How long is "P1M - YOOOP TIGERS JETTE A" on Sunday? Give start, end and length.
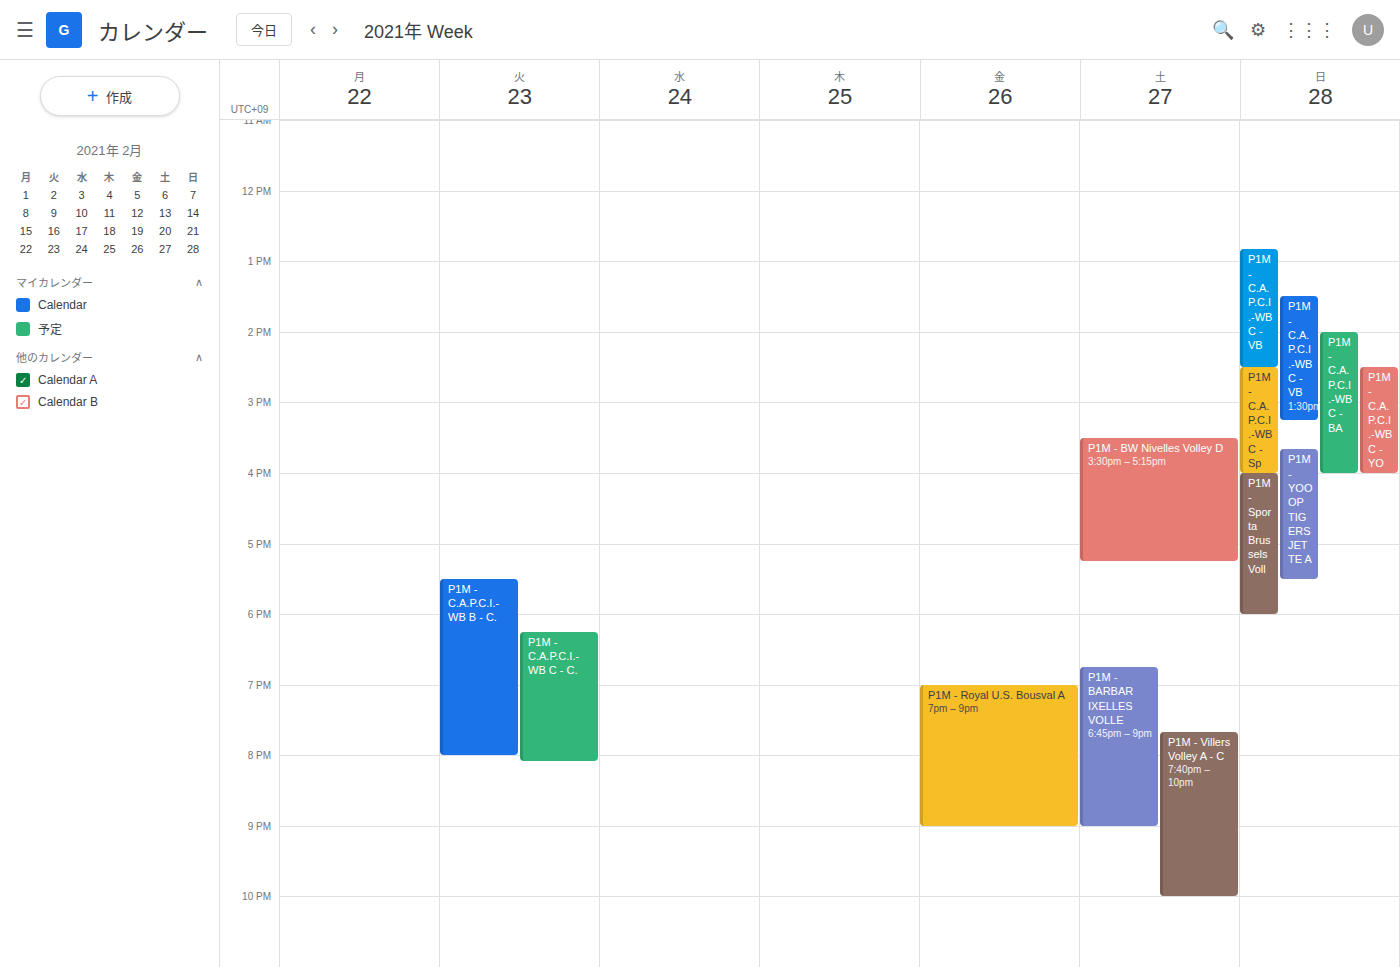
3:40 PM to 5:30 PM, 1 hour 50 minutes